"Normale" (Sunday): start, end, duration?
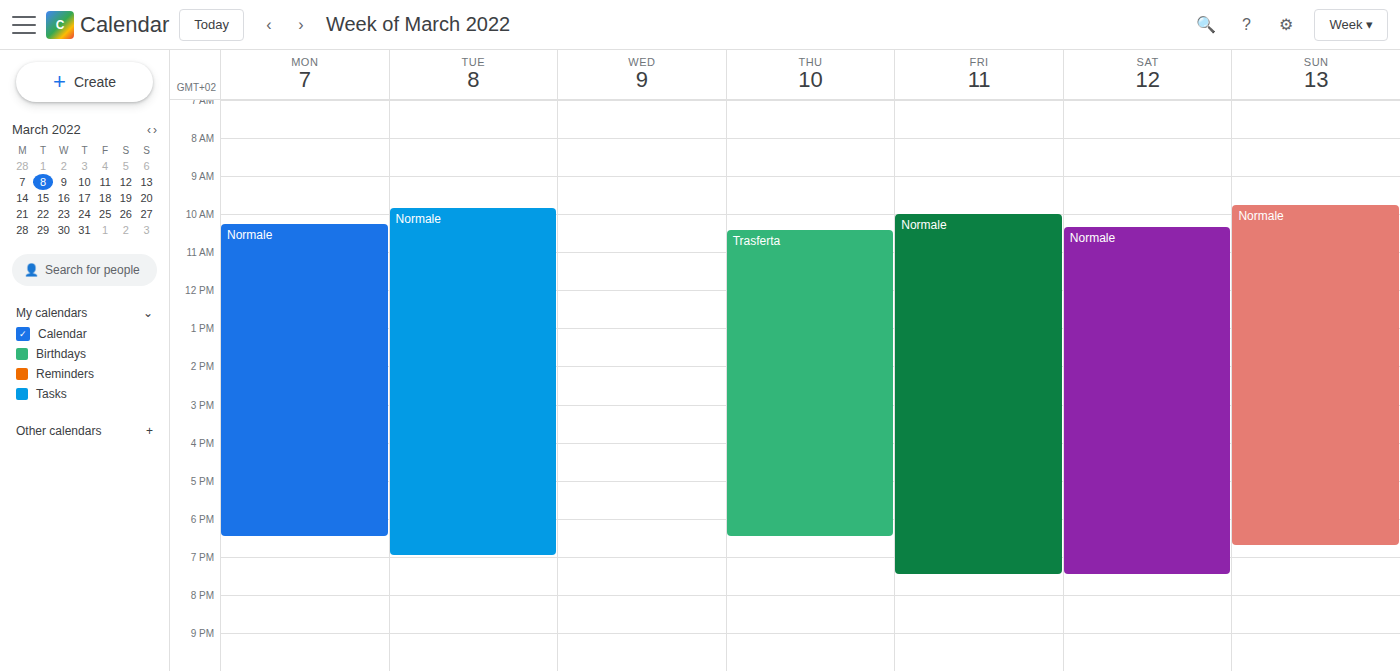
9:45 AM to 6:45 PM, 9 hours